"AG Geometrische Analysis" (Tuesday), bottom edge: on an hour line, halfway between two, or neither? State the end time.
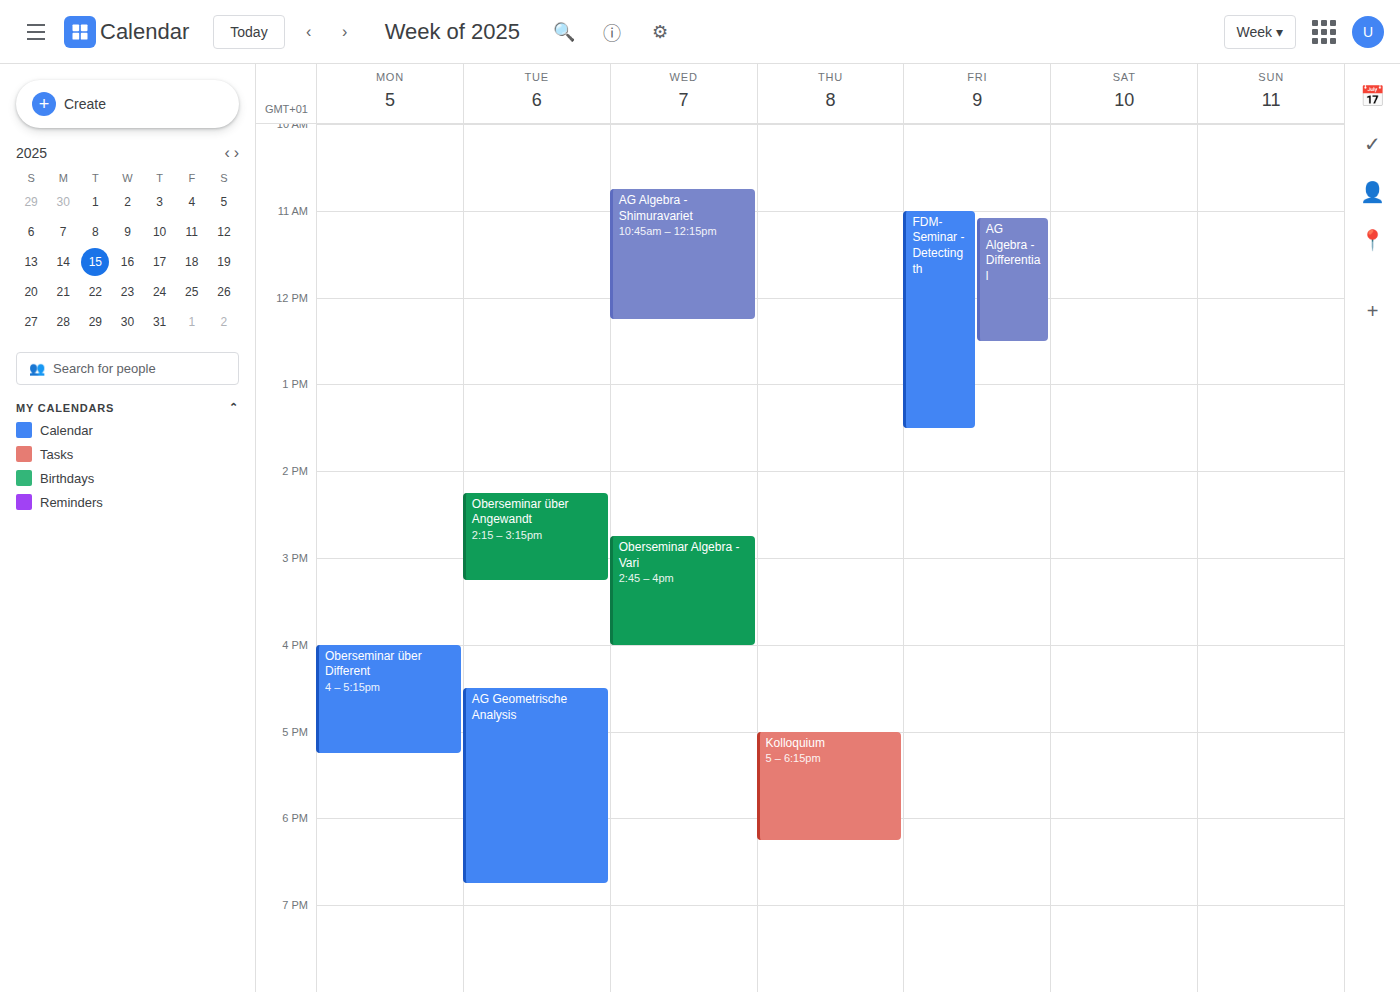
6:45 PM -- neither: three quarters of the way from the 6 PM line to the 7 PM line.